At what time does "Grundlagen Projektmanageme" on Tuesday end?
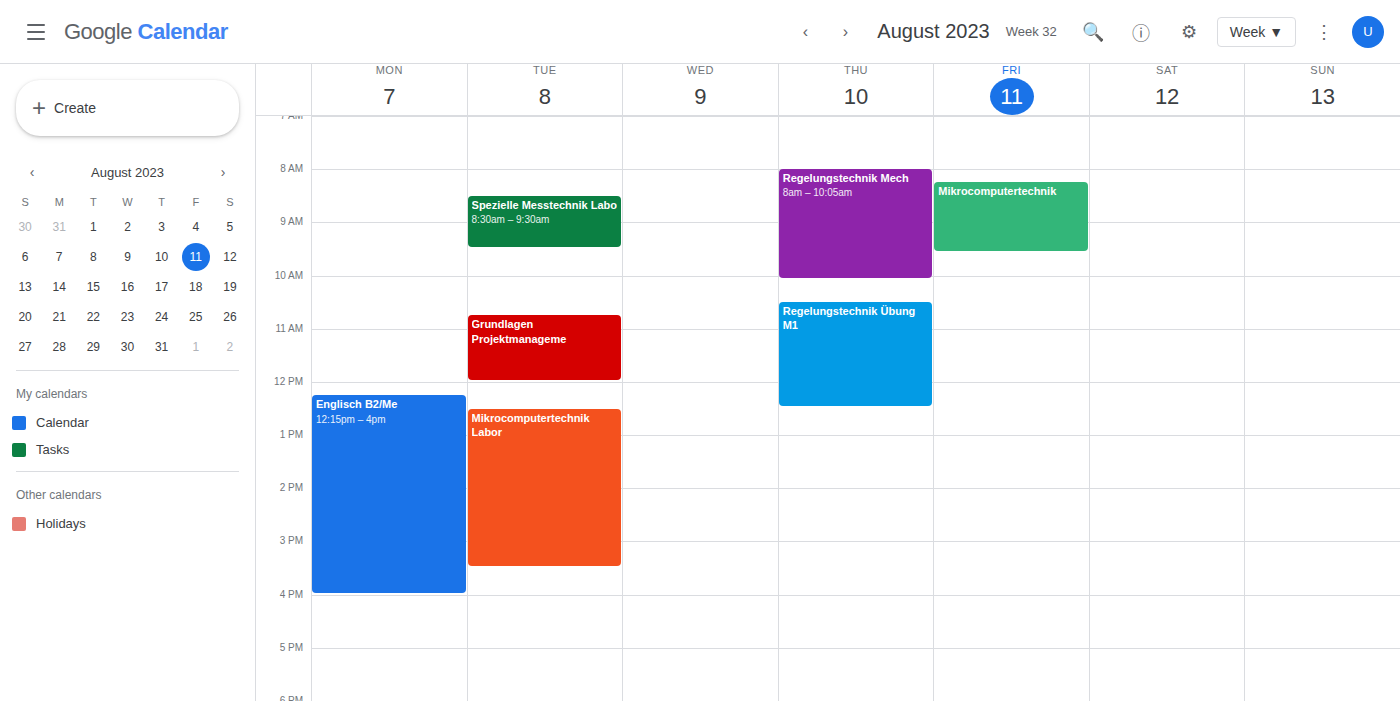
12:00